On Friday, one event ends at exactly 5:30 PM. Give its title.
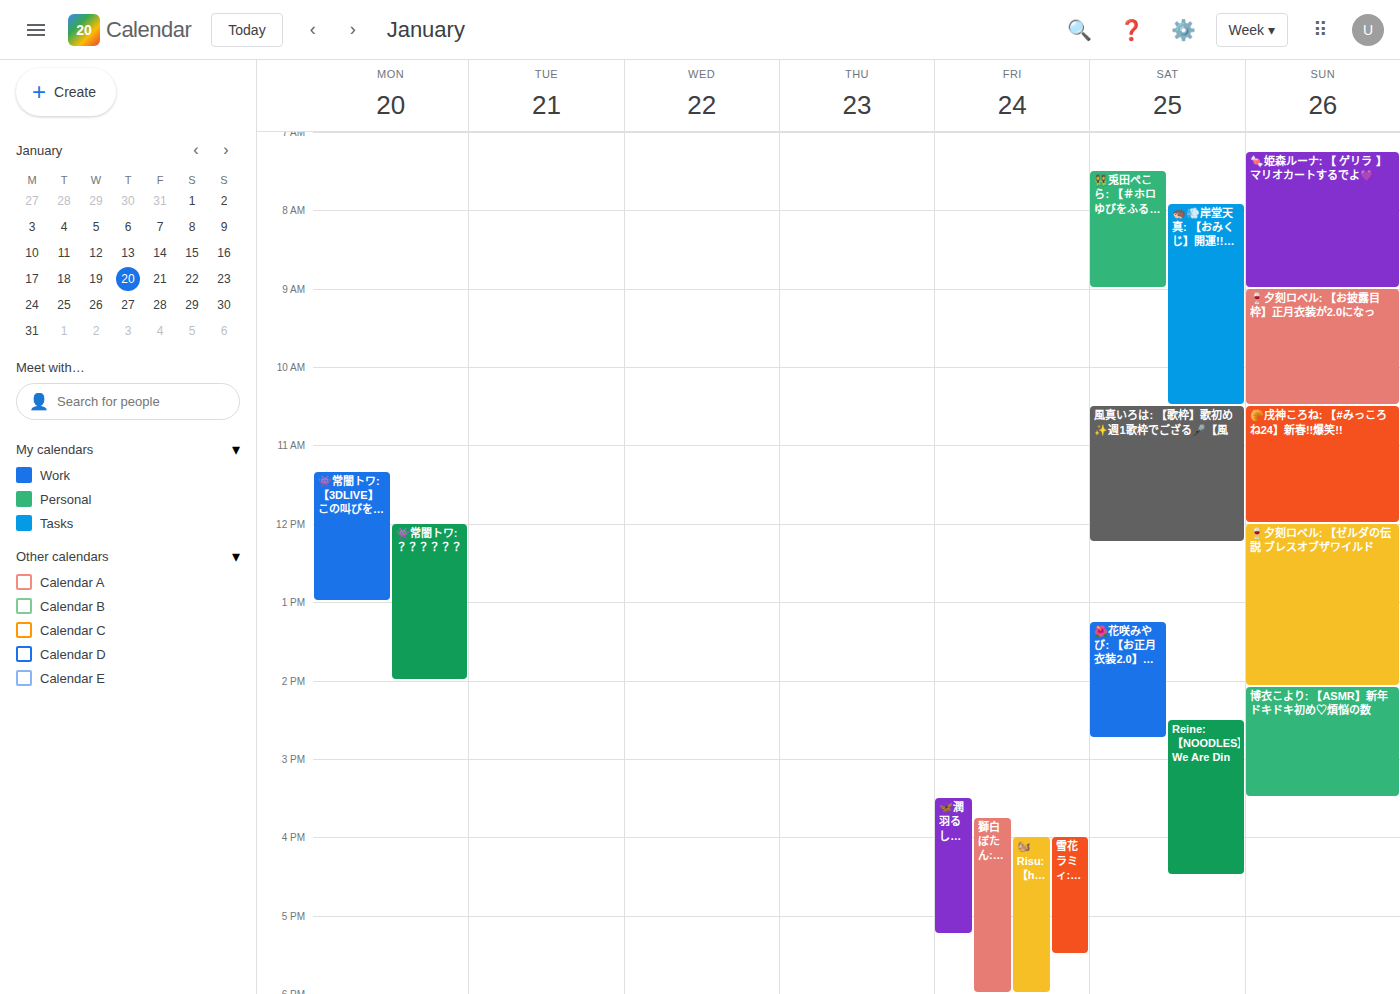
"雪花ラミィ: 【謹賀新年】新年最初の運試し！？202"